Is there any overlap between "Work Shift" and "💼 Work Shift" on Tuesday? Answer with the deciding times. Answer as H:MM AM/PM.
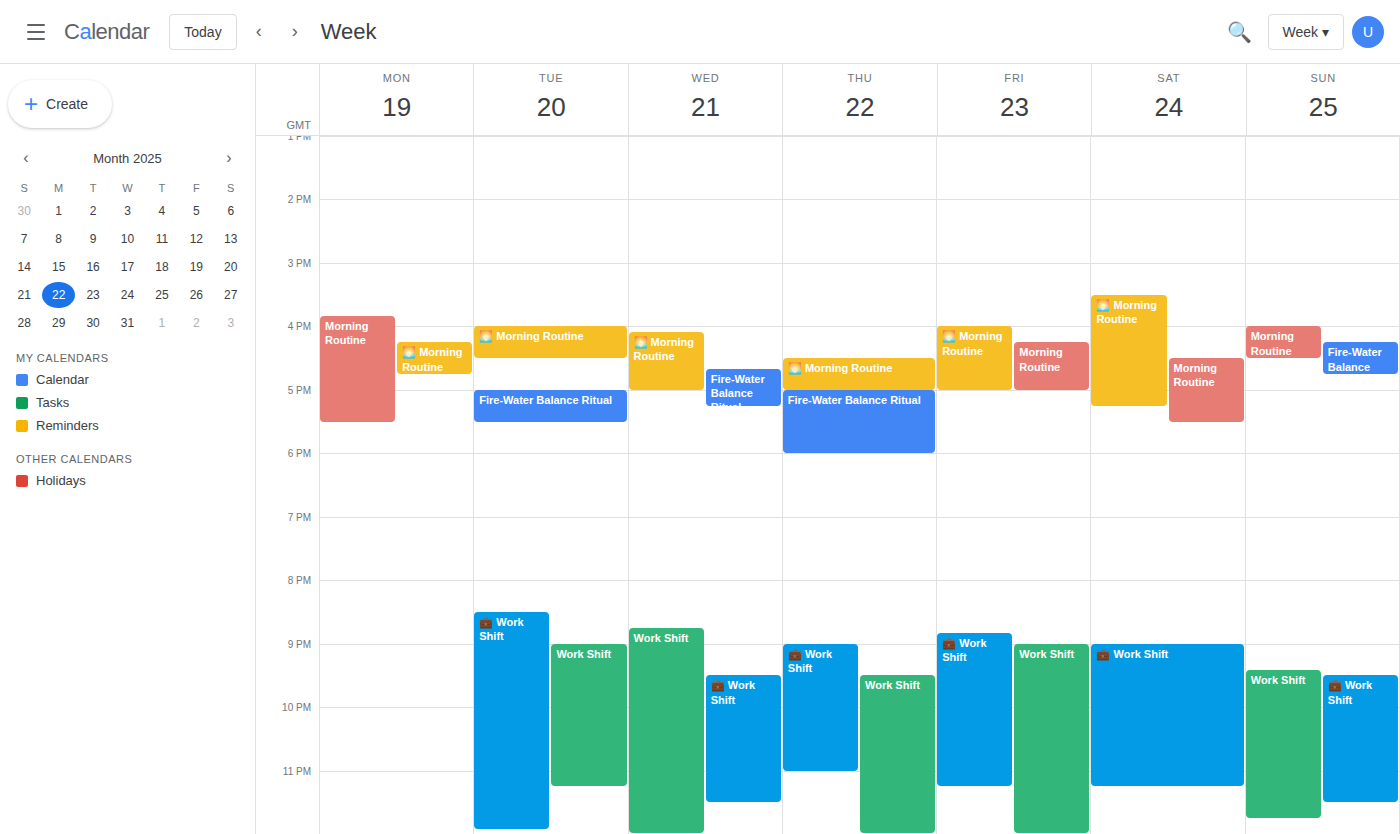
"Work Shift" runs 9:00 PM to 11:15 PM, inside "💼 Work Shift" -- they overlap.